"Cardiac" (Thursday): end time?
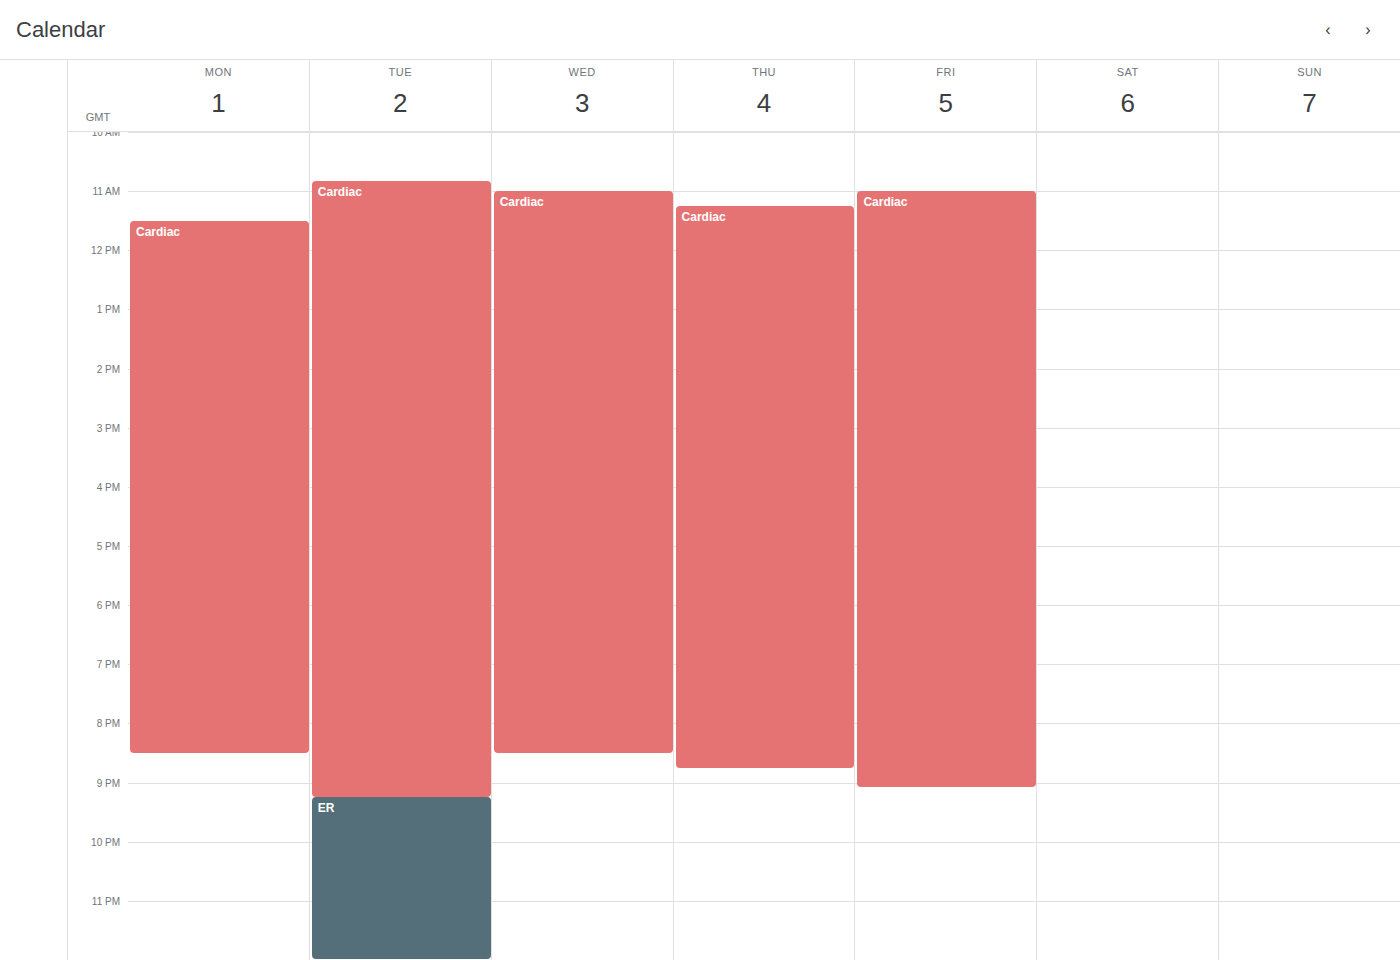
8:45 PM